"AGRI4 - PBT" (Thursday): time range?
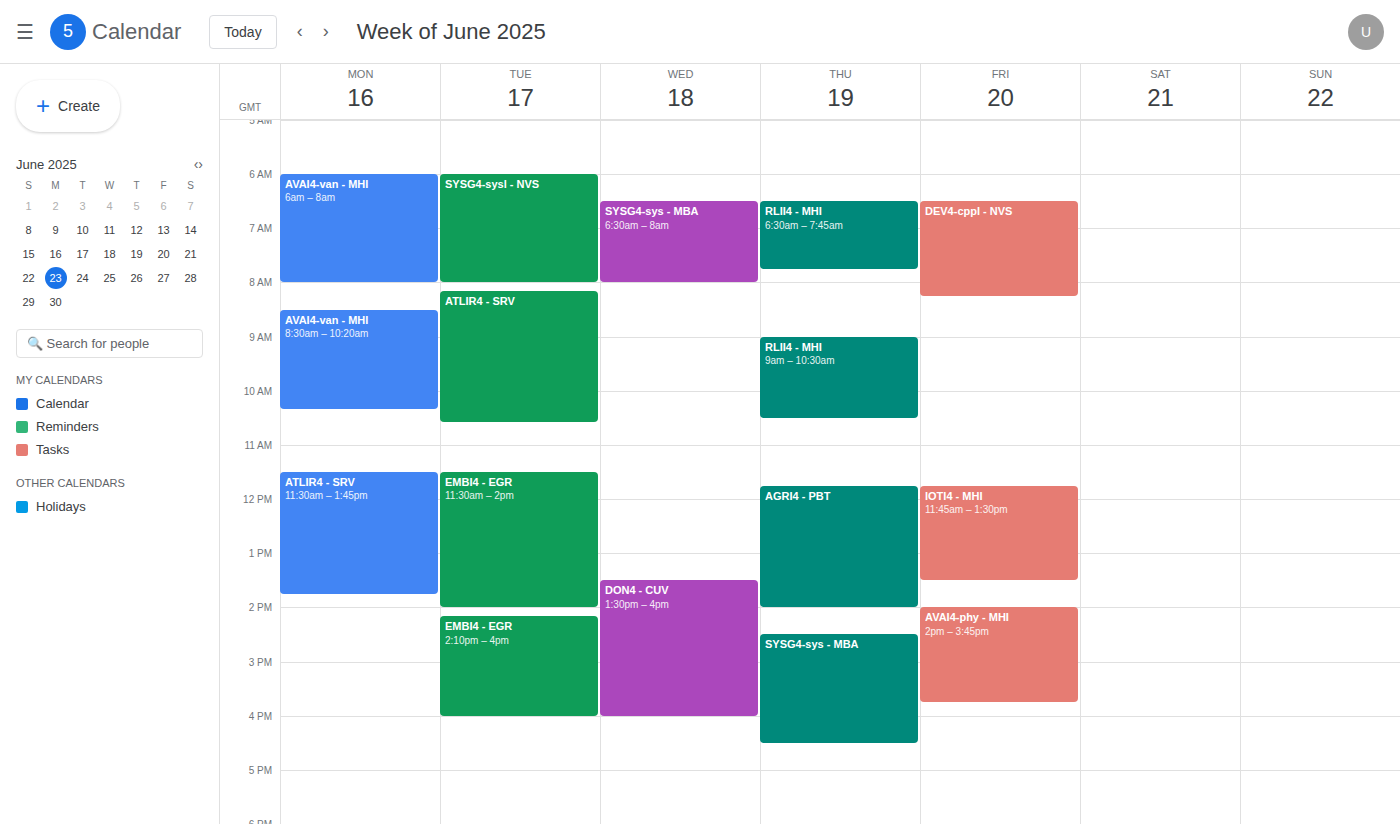
11:45 to 14:00